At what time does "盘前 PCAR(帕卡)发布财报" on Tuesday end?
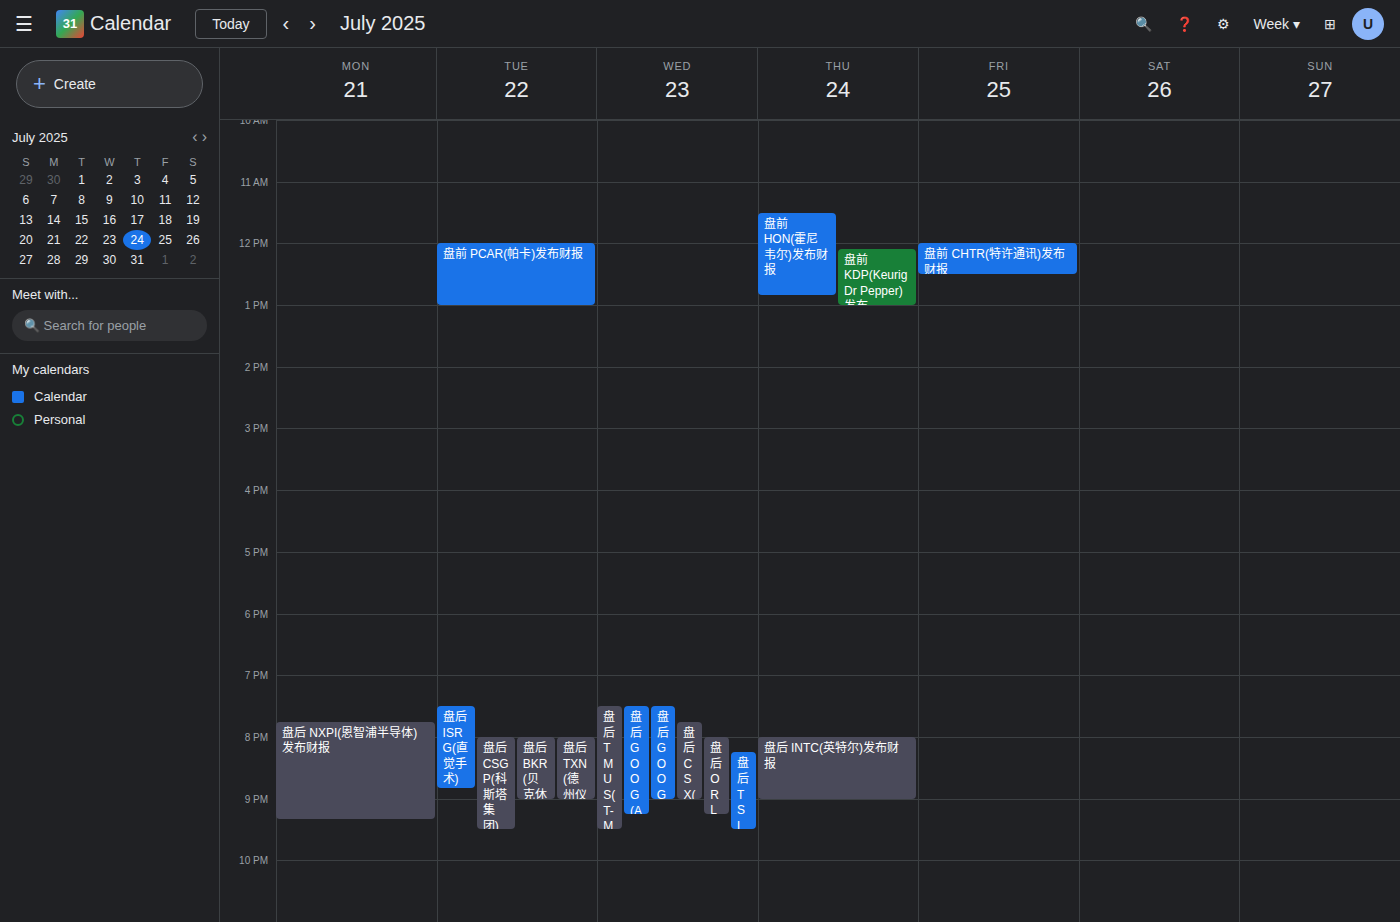
1:00 PM